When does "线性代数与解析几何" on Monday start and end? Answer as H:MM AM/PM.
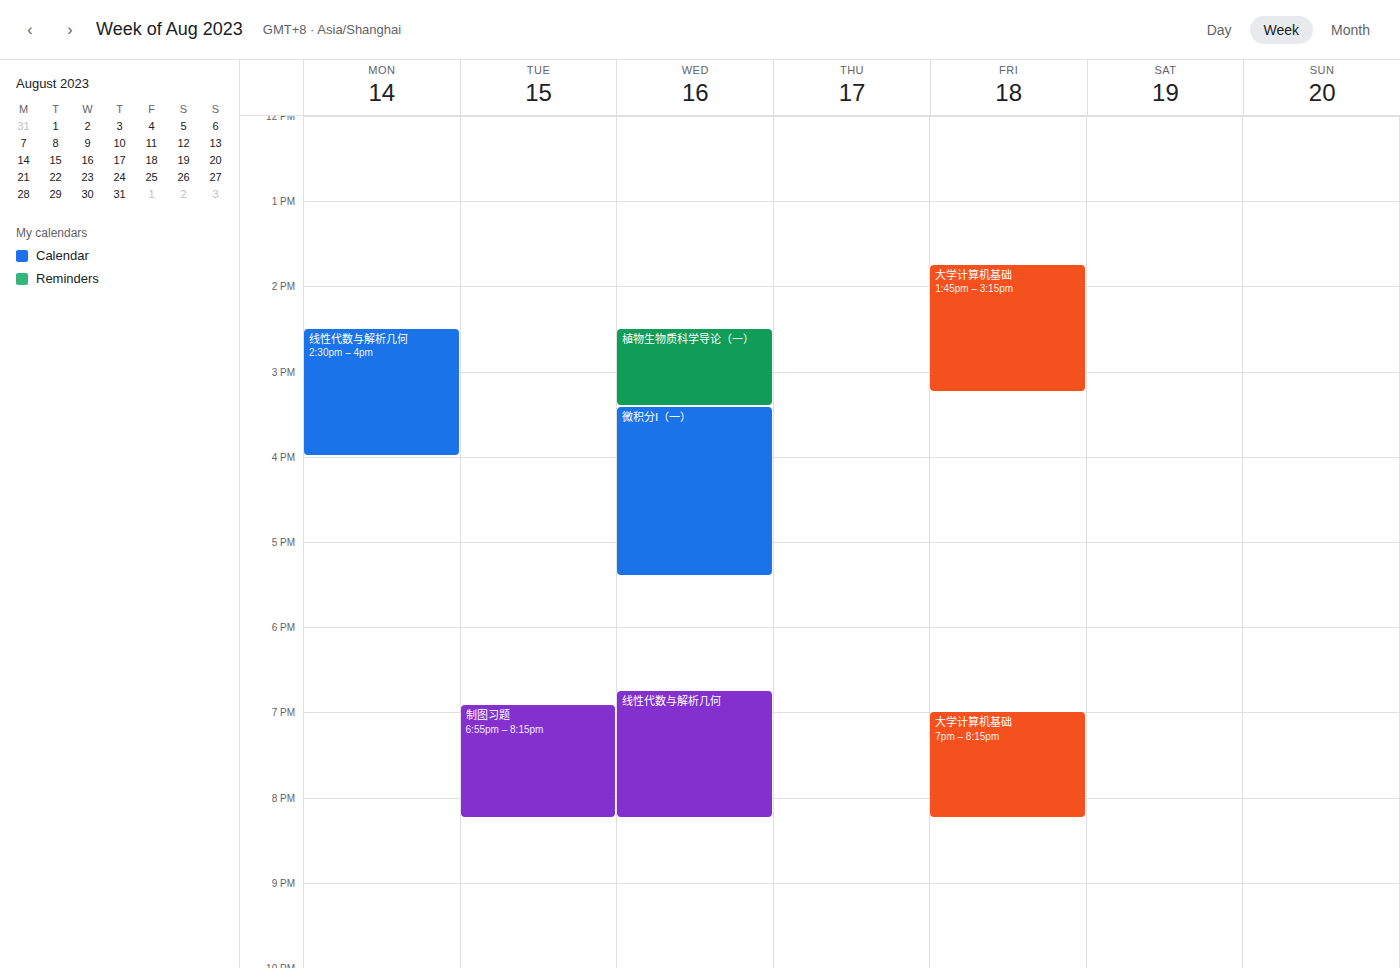
2:30 PM to 4:00 PM